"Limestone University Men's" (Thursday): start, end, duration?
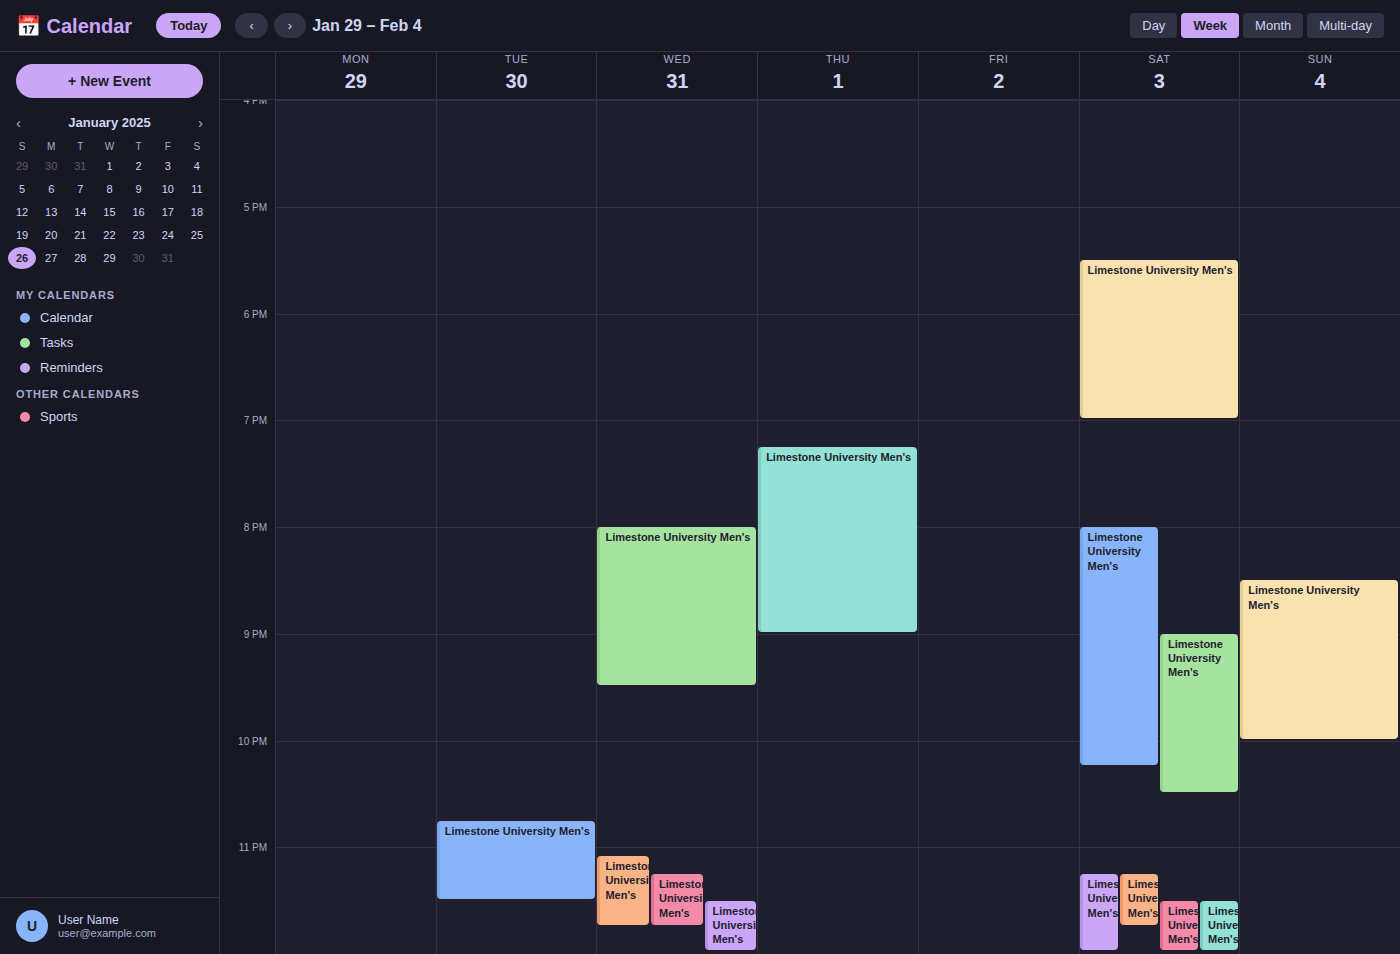
7:15 PM to 9:00 PM, 1 hour 45 minutes